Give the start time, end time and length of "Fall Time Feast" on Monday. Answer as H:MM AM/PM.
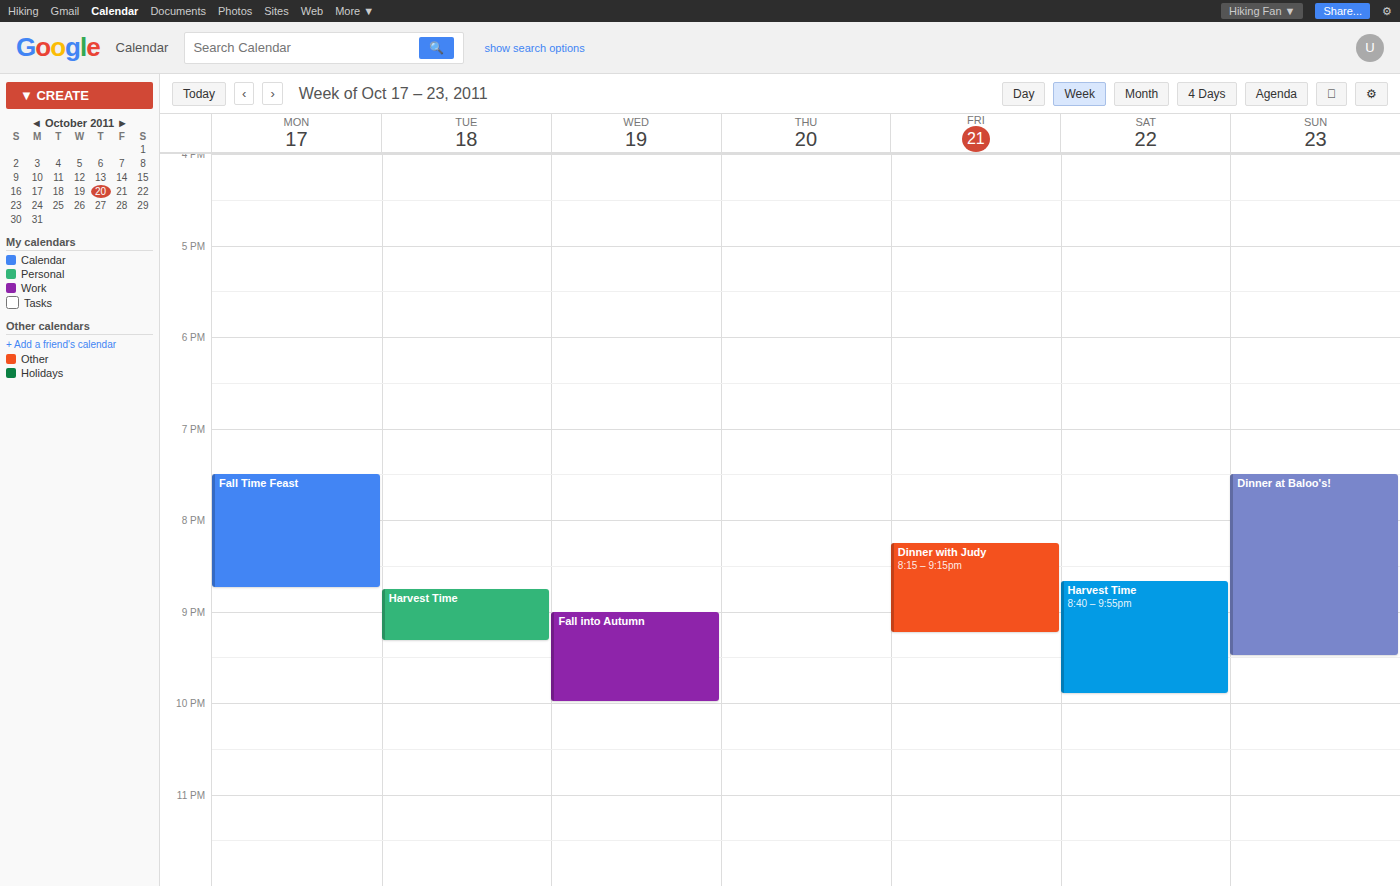
7:30 PM to 8:45 PM, 1 hour 15 minutes